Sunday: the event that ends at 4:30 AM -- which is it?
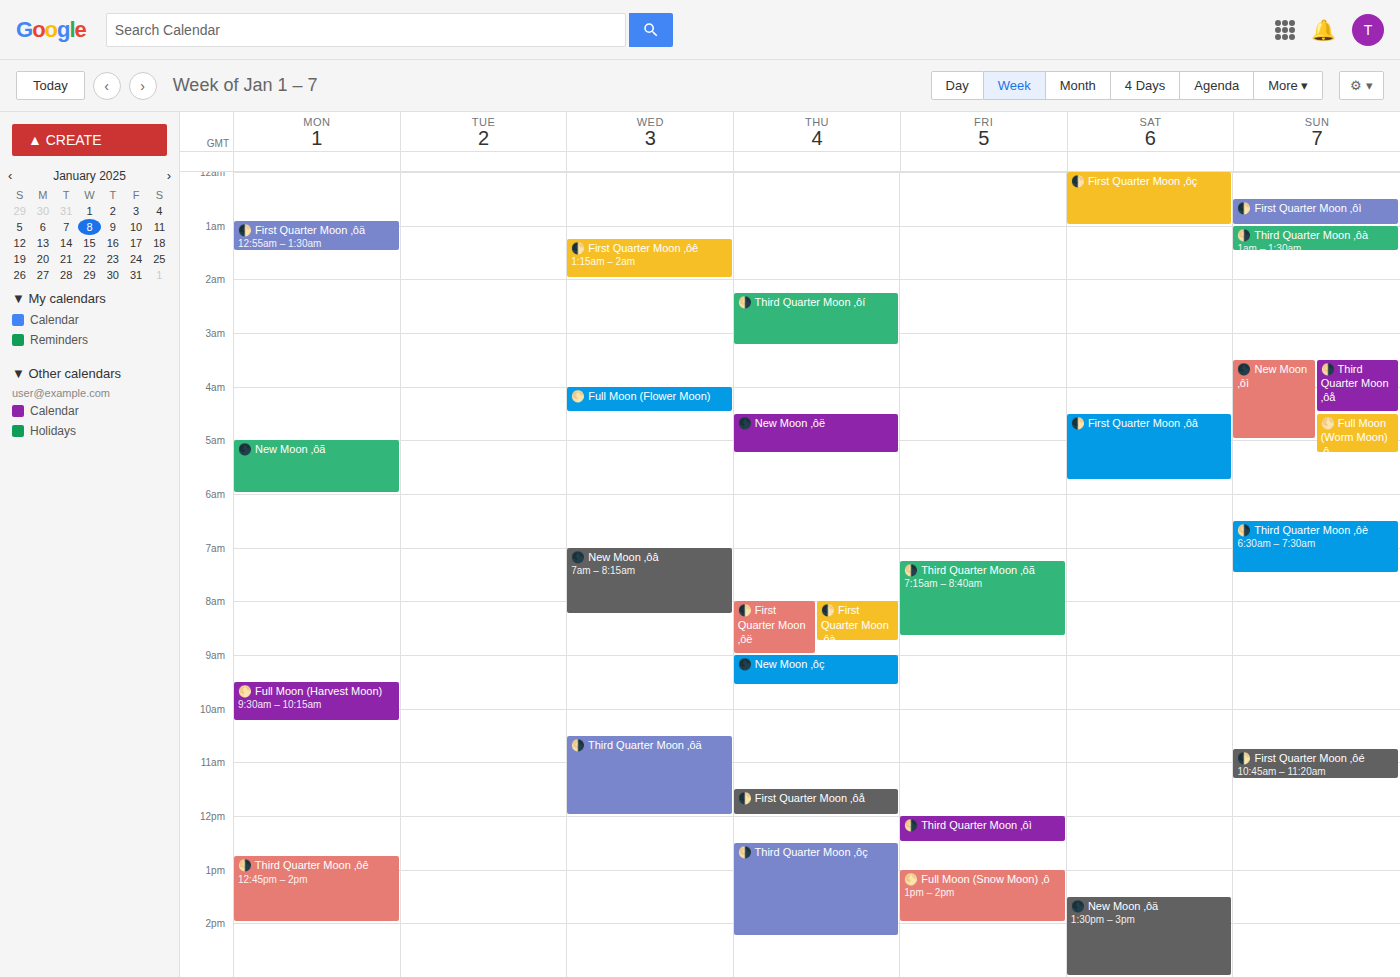
"🌗 Third Quarter Moon ‚ôå"